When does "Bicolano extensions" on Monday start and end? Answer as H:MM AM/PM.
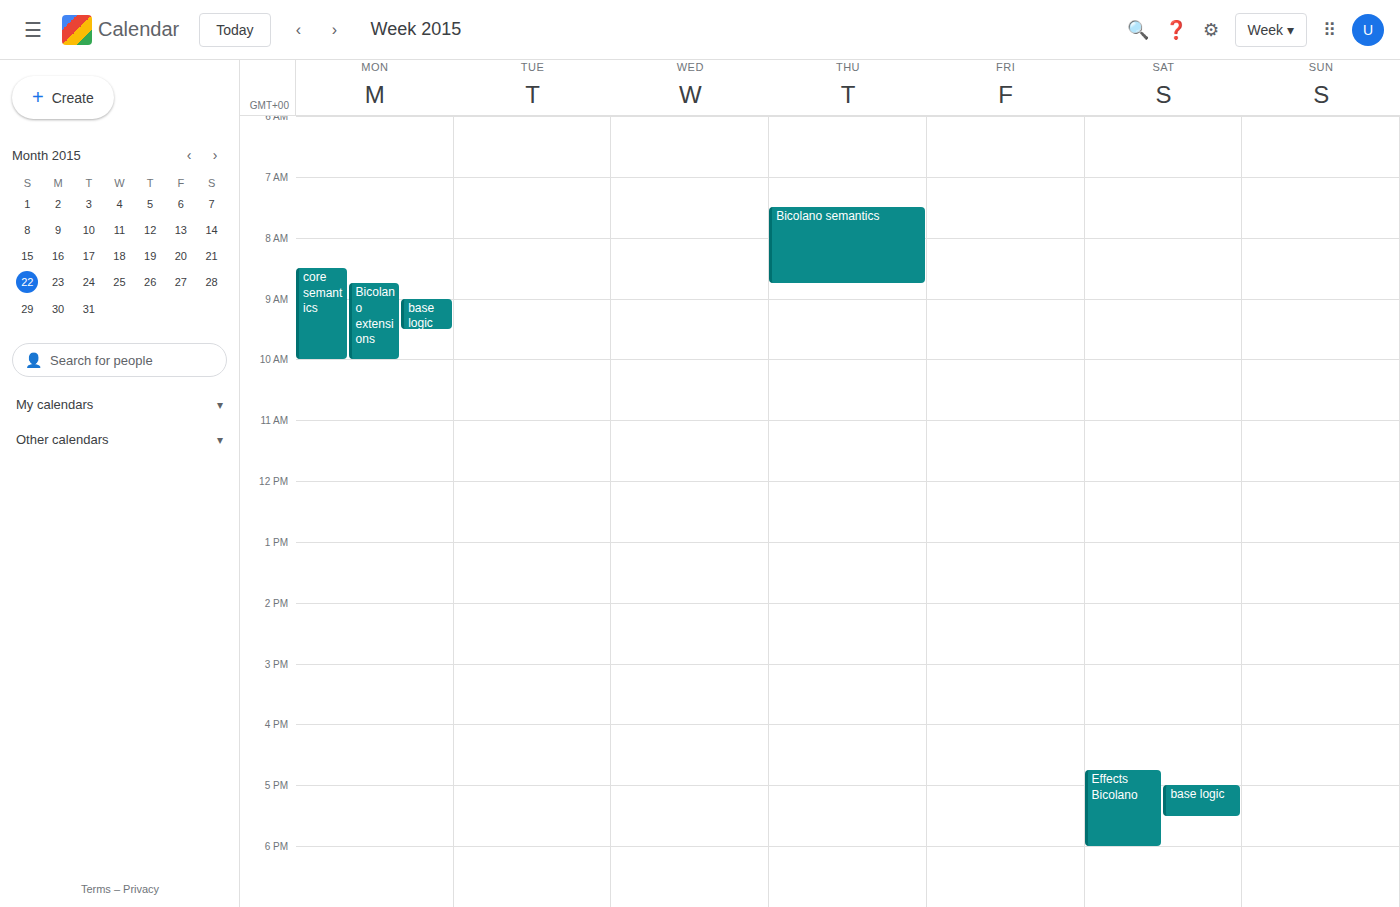
8:45 AM to 10:00 AM